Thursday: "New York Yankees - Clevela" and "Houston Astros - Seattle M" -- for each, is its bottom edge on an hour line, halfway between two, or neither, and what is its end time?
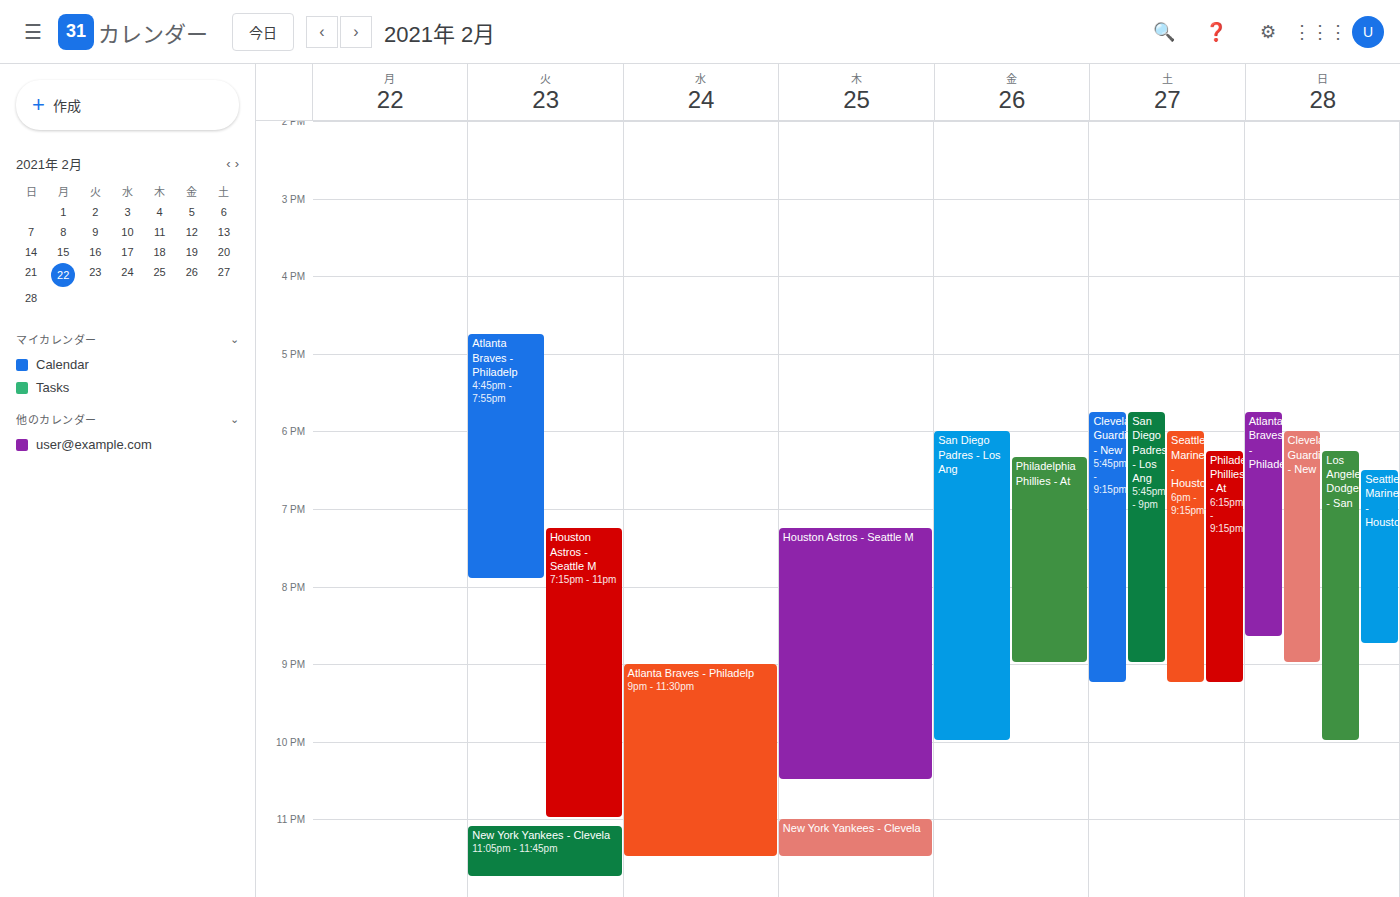
"New York Yankees - Clevela": 11:30 PM, halfway between the 11 PM and 12 AM lines. "Houston Astros - Seattle M": 10:30 PM, halfway between the 10 PM and 11 PM lines.